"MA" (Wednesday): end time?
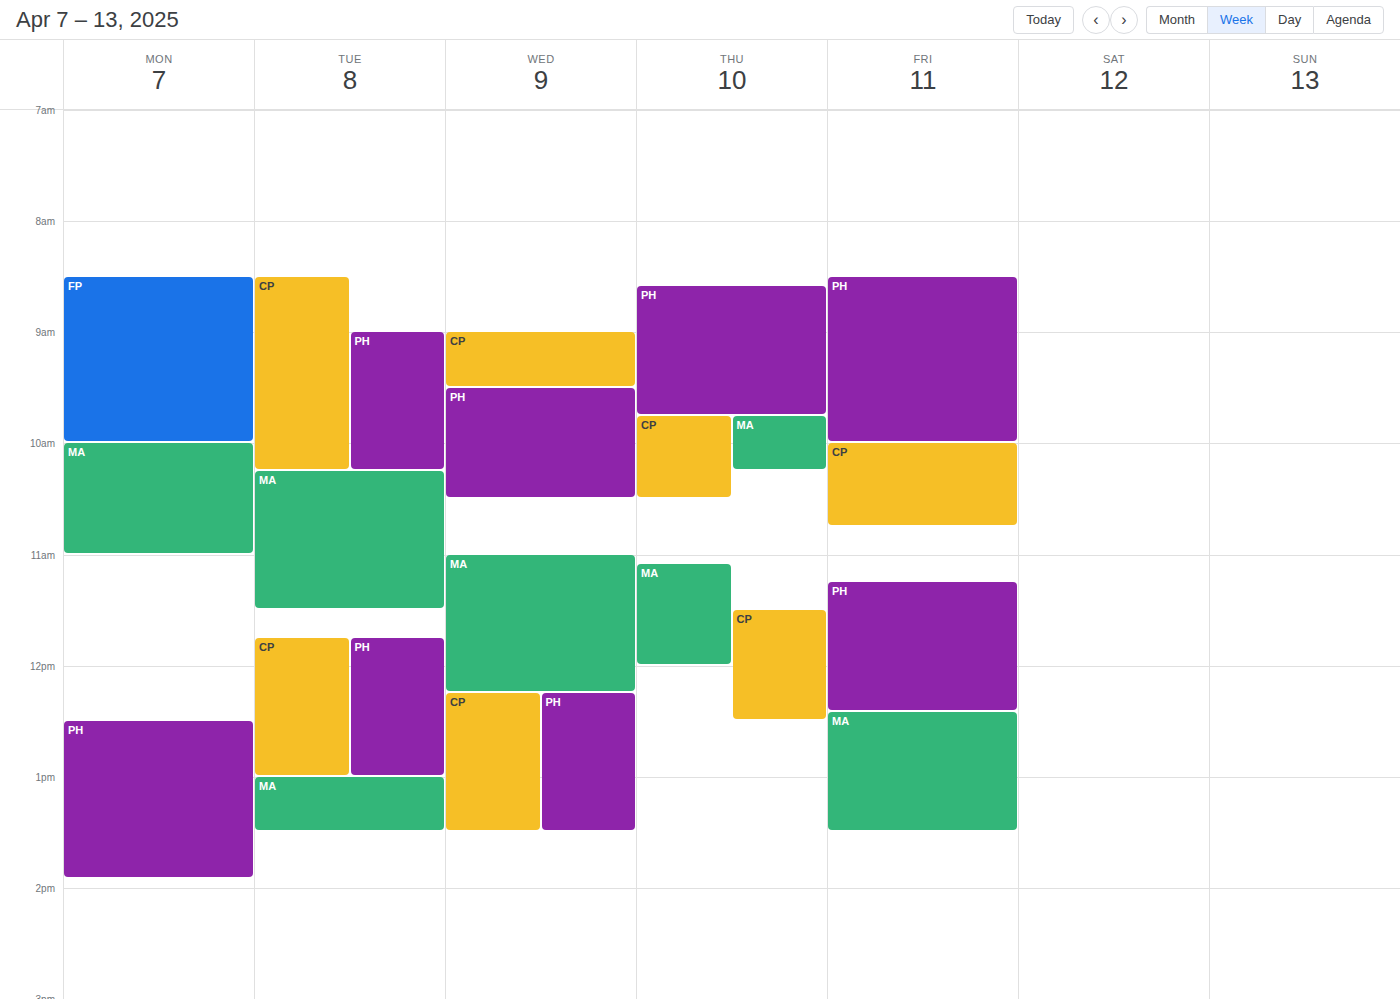
12:15 PM